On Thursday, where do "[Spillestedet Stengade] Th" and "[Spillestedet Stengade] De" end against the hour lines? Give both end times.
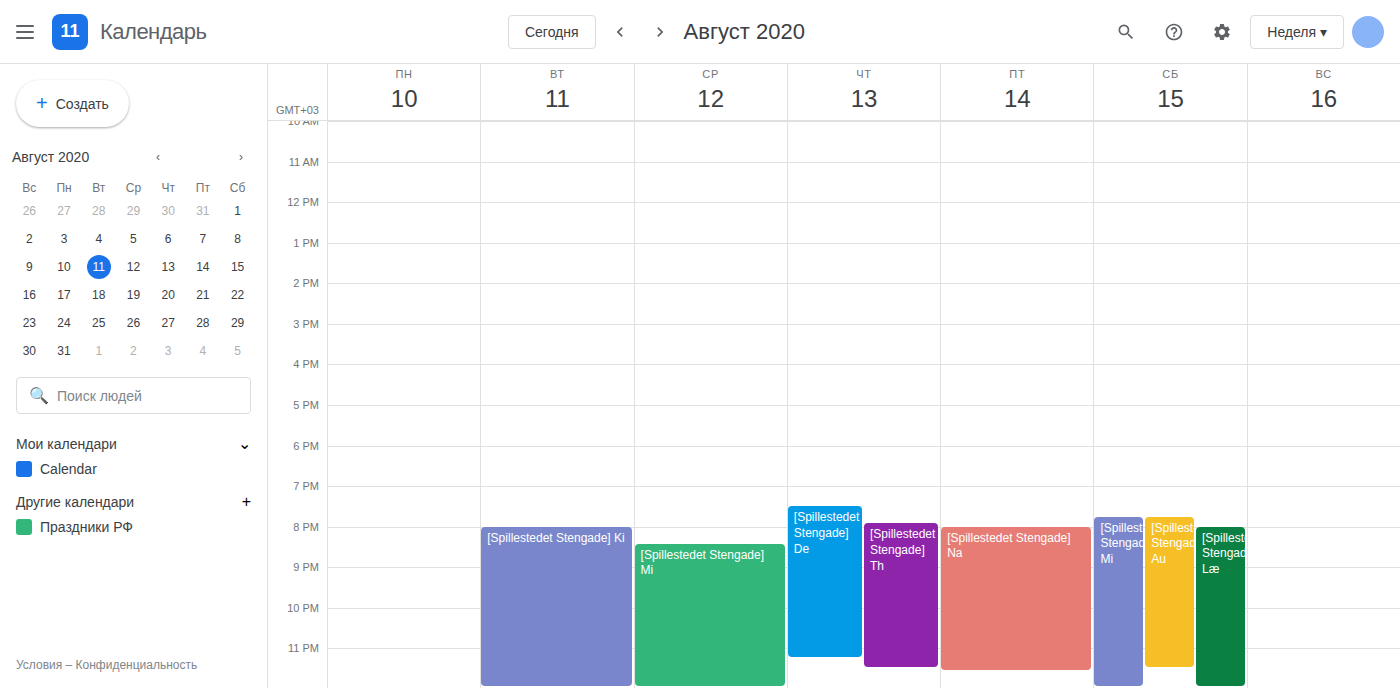
"[Spillestedet Stengade] Th": 11:30 PM, halfway between the 11 PM and 12 AM lines. "[Spillestedet Stengade] De": 11:15 PM, neither: a quarter of the way from the 11 PM line to the 12 AM line.